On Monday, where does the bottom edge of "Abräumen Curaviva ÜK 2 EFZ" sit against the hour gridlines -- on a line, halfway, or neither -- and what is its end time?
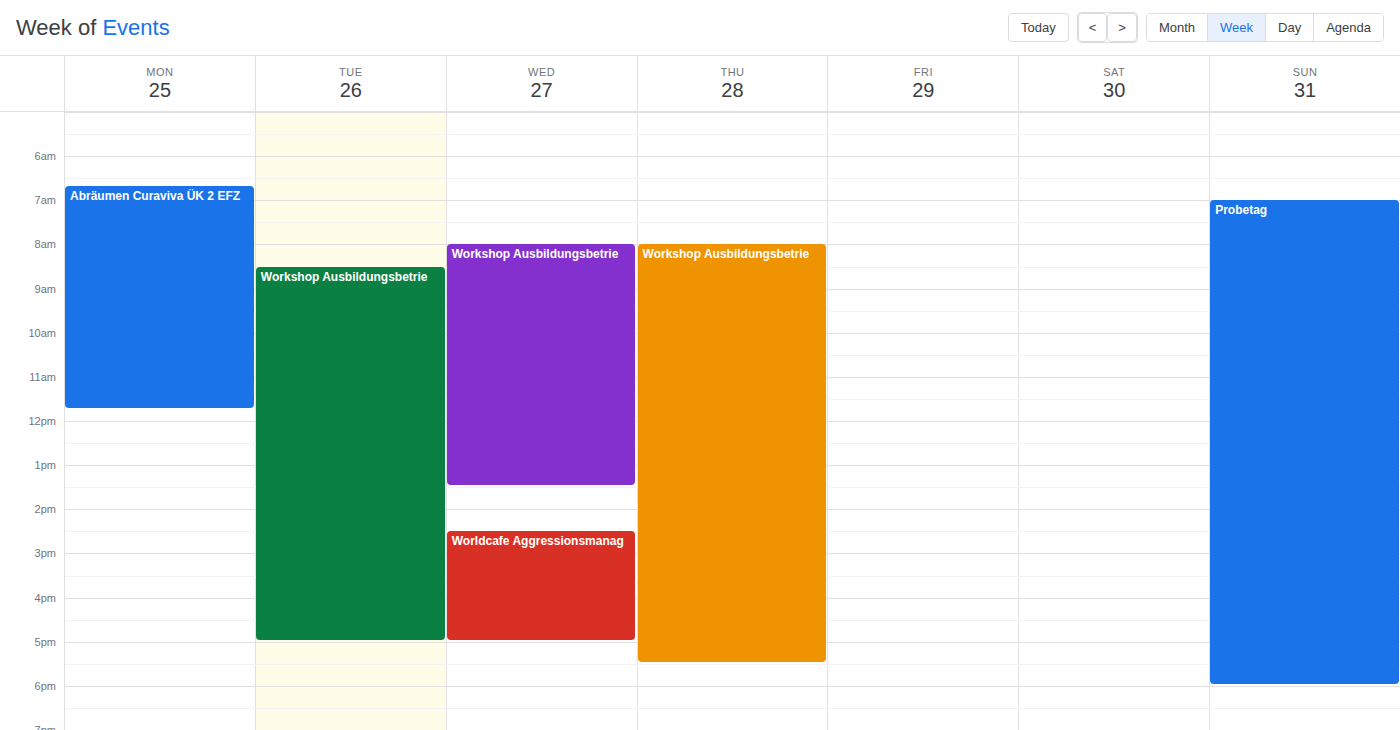
11:45 AM -- neither: three quarters of the way from the 11 AM line to the 12 PM line.